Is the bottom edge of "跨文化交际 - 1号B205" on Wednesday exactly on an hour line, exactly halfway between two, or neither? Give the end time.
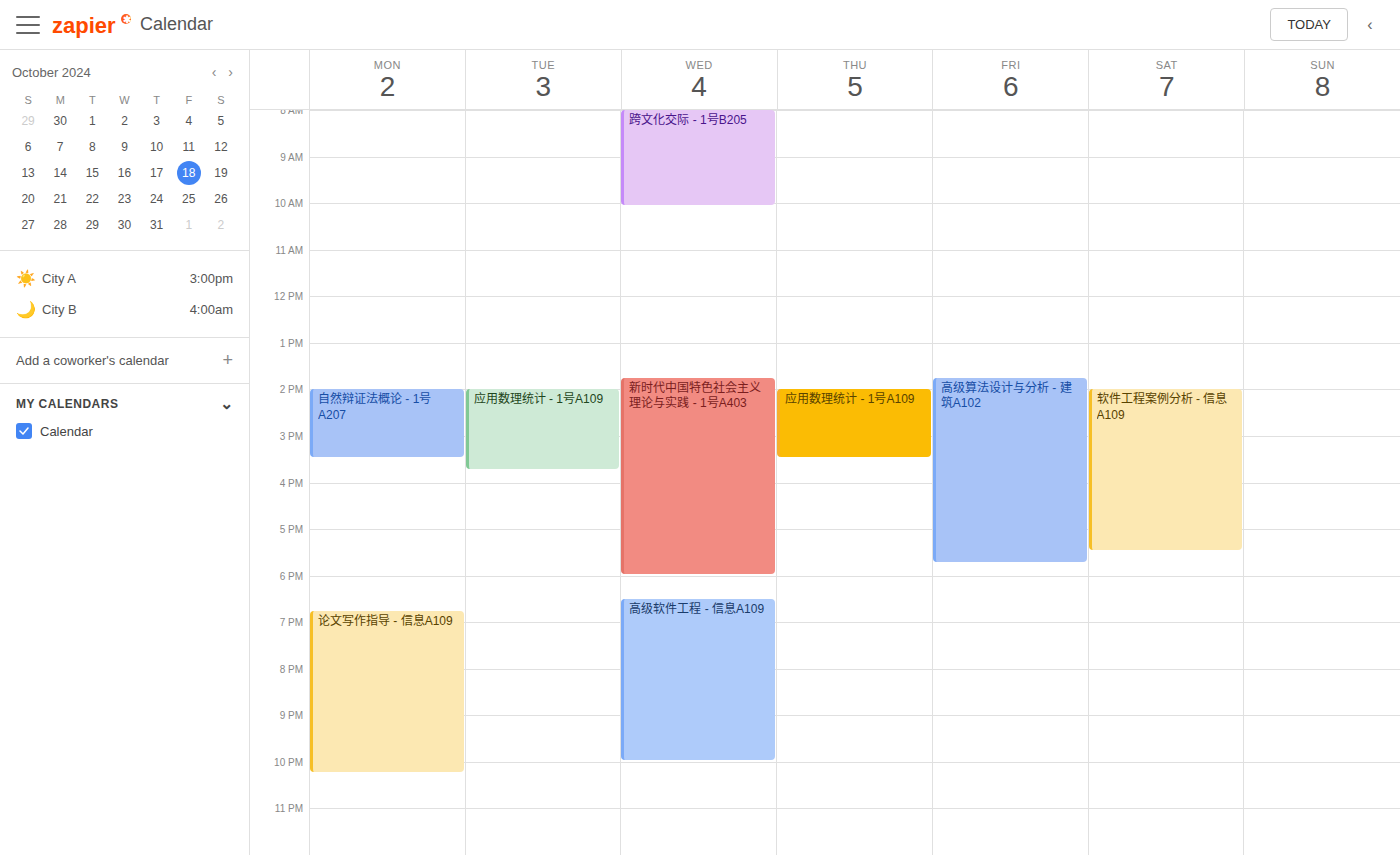
10:05 AM -- neither: 5 minutes below the 10 AM line and 55 minutes above the 11 AM line.